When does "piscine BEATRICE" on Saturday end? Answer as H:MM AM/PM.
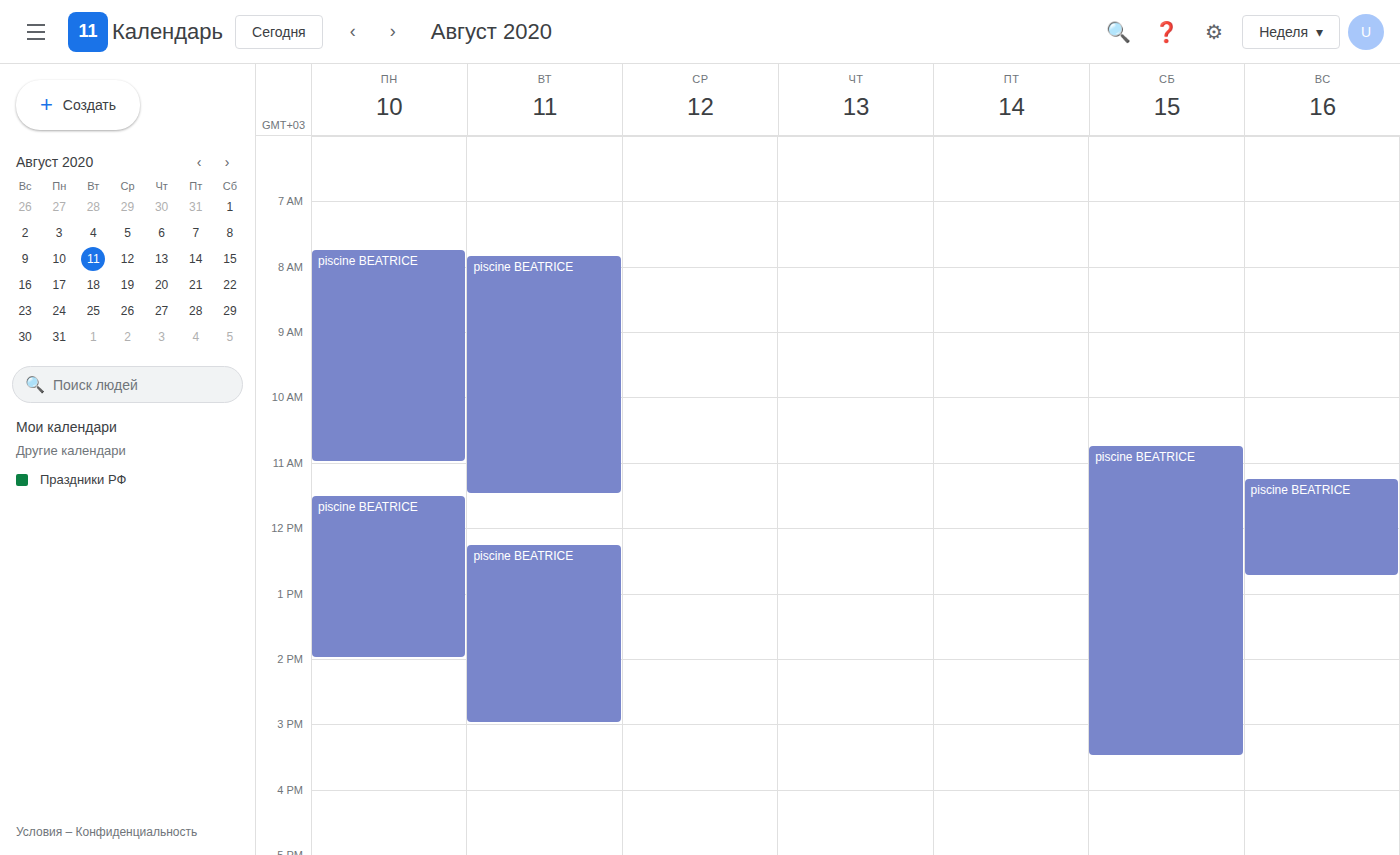
3:30 PM